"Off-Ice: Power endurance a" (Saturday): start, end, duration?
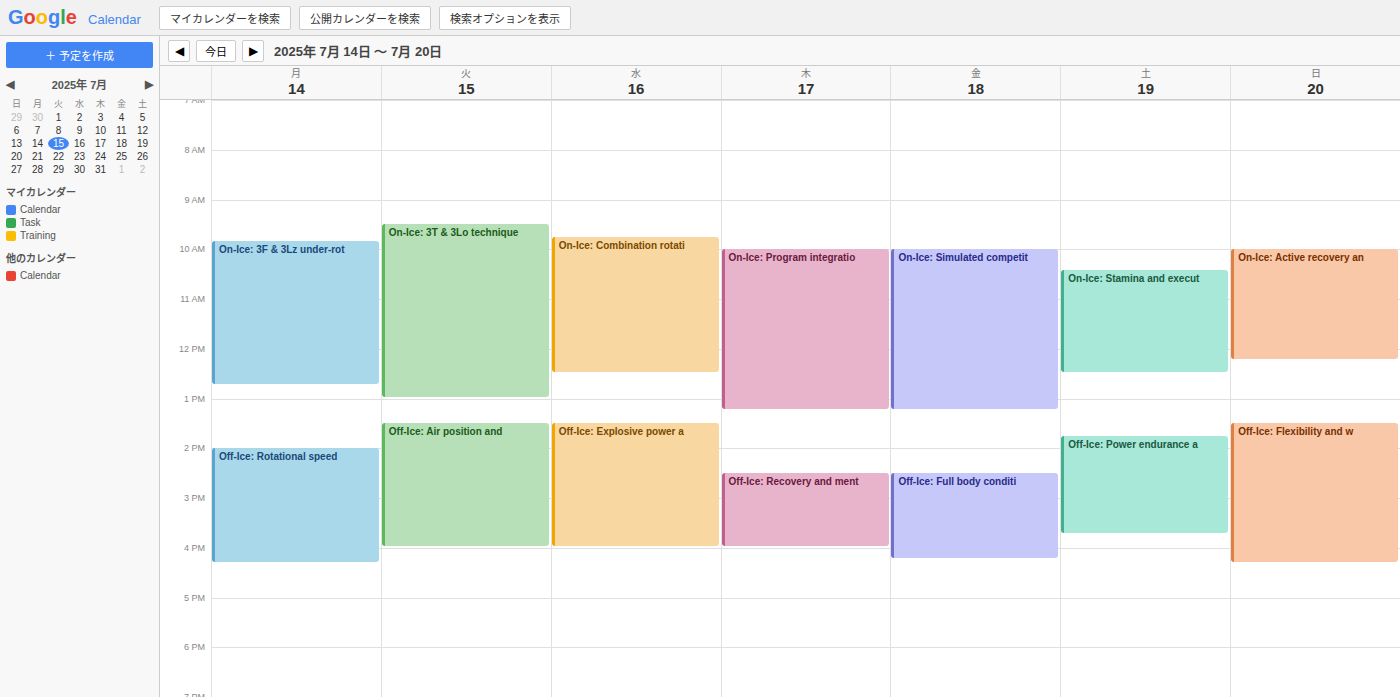
1:45 PM to 3:45 PM, 2 hours